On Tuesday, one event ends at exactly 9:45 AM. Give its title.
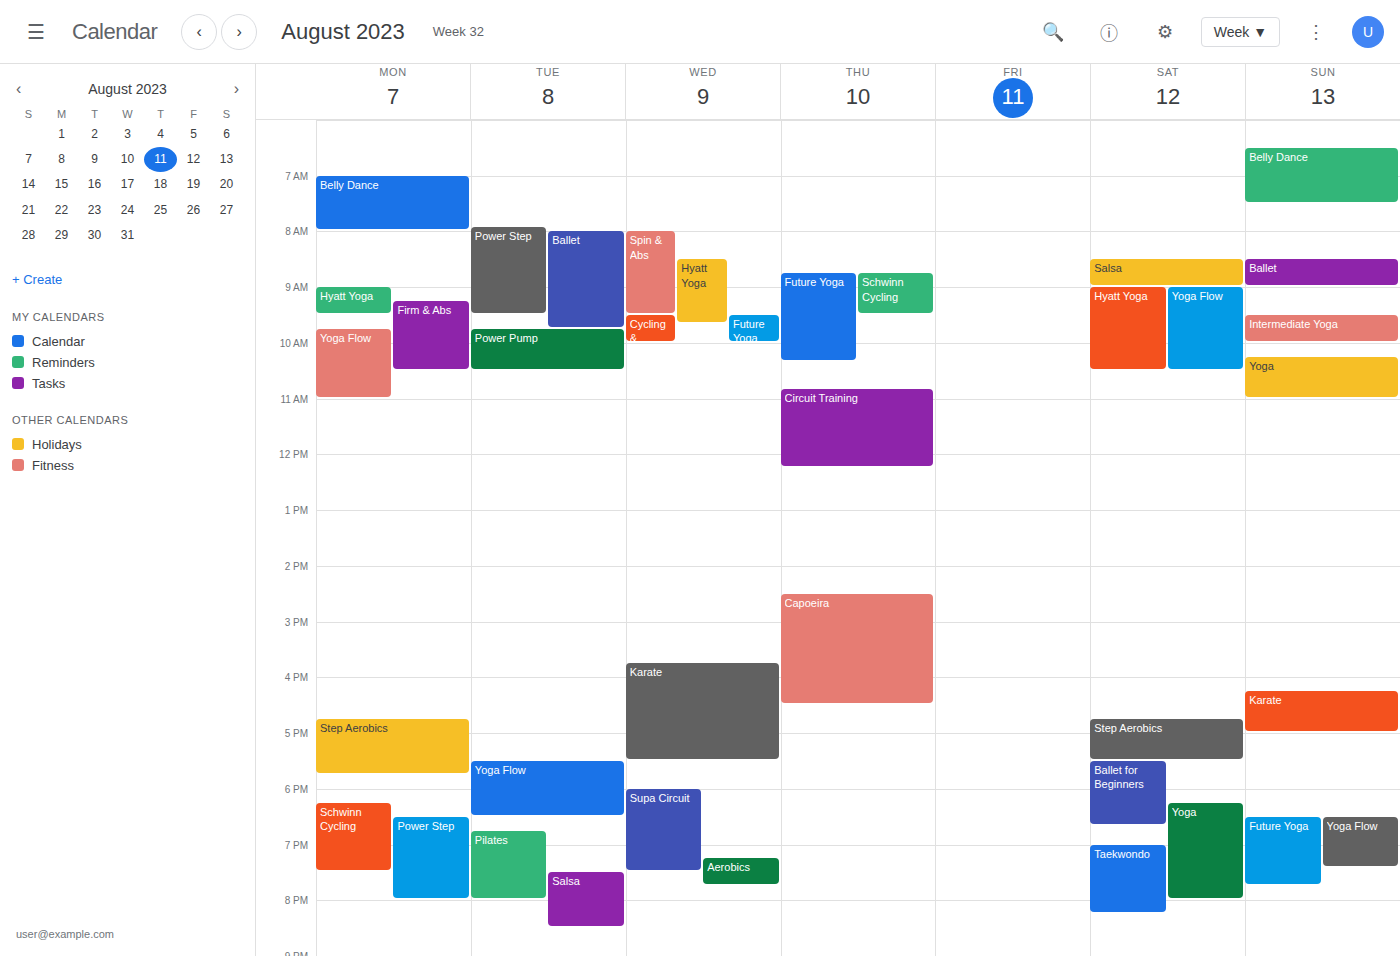
"Ballet"